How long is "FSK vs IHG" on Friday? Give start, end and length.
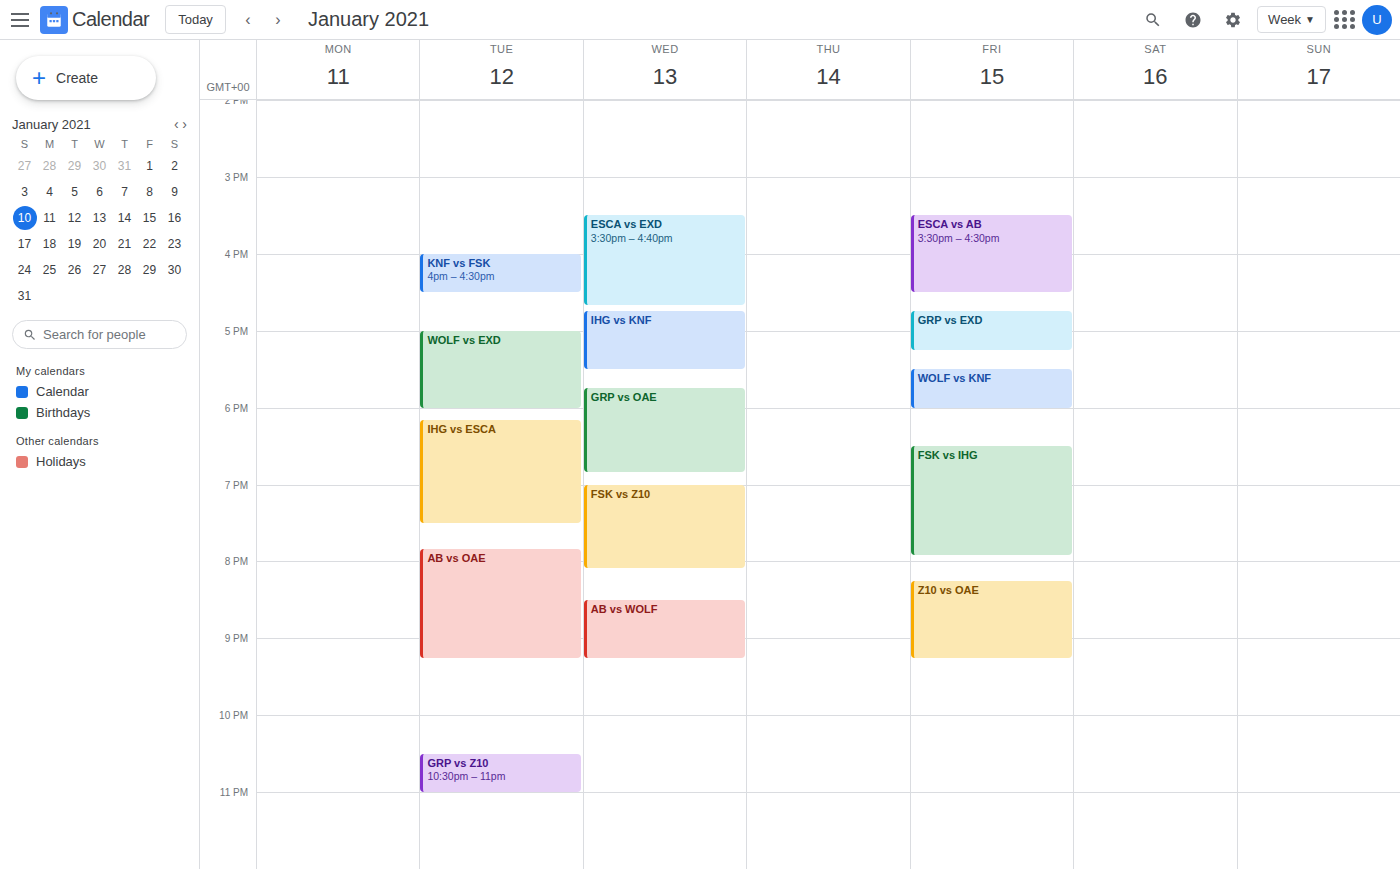
6:30 PM to 7:55 PM, 1 hour 25 minutes